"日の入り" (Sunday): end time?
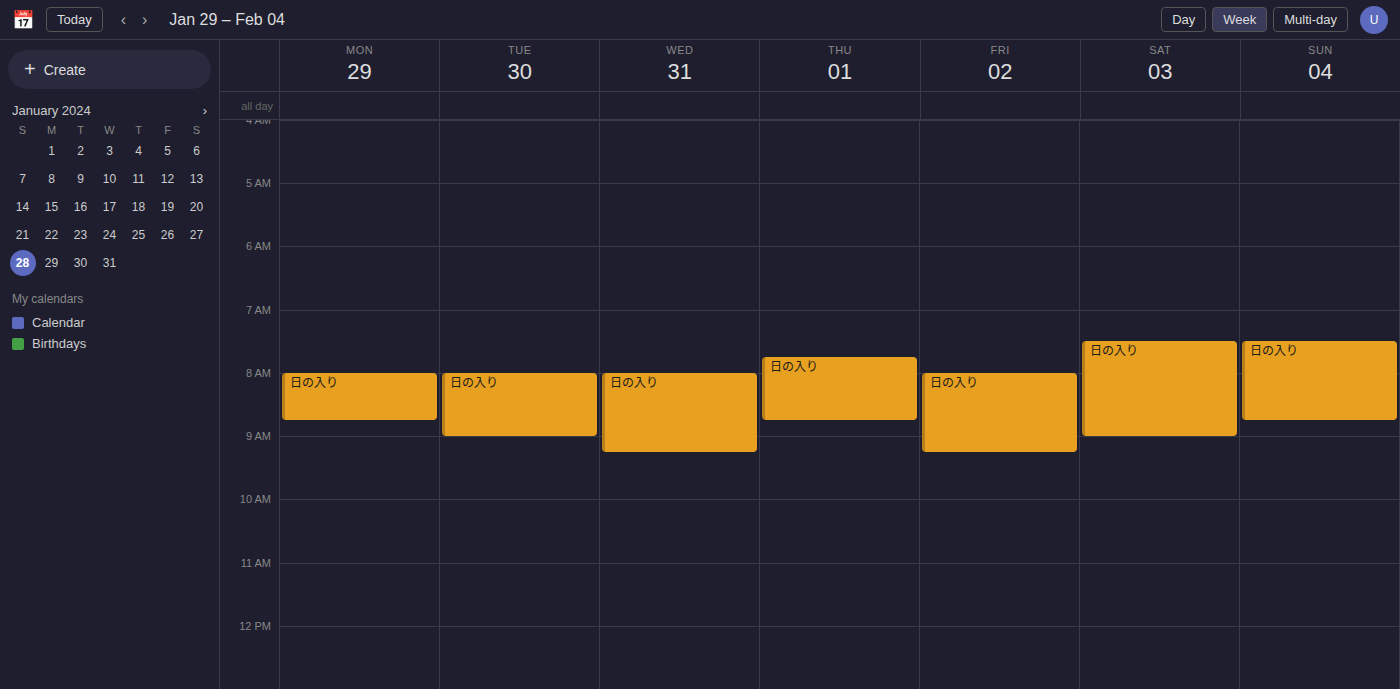
8:45 AM